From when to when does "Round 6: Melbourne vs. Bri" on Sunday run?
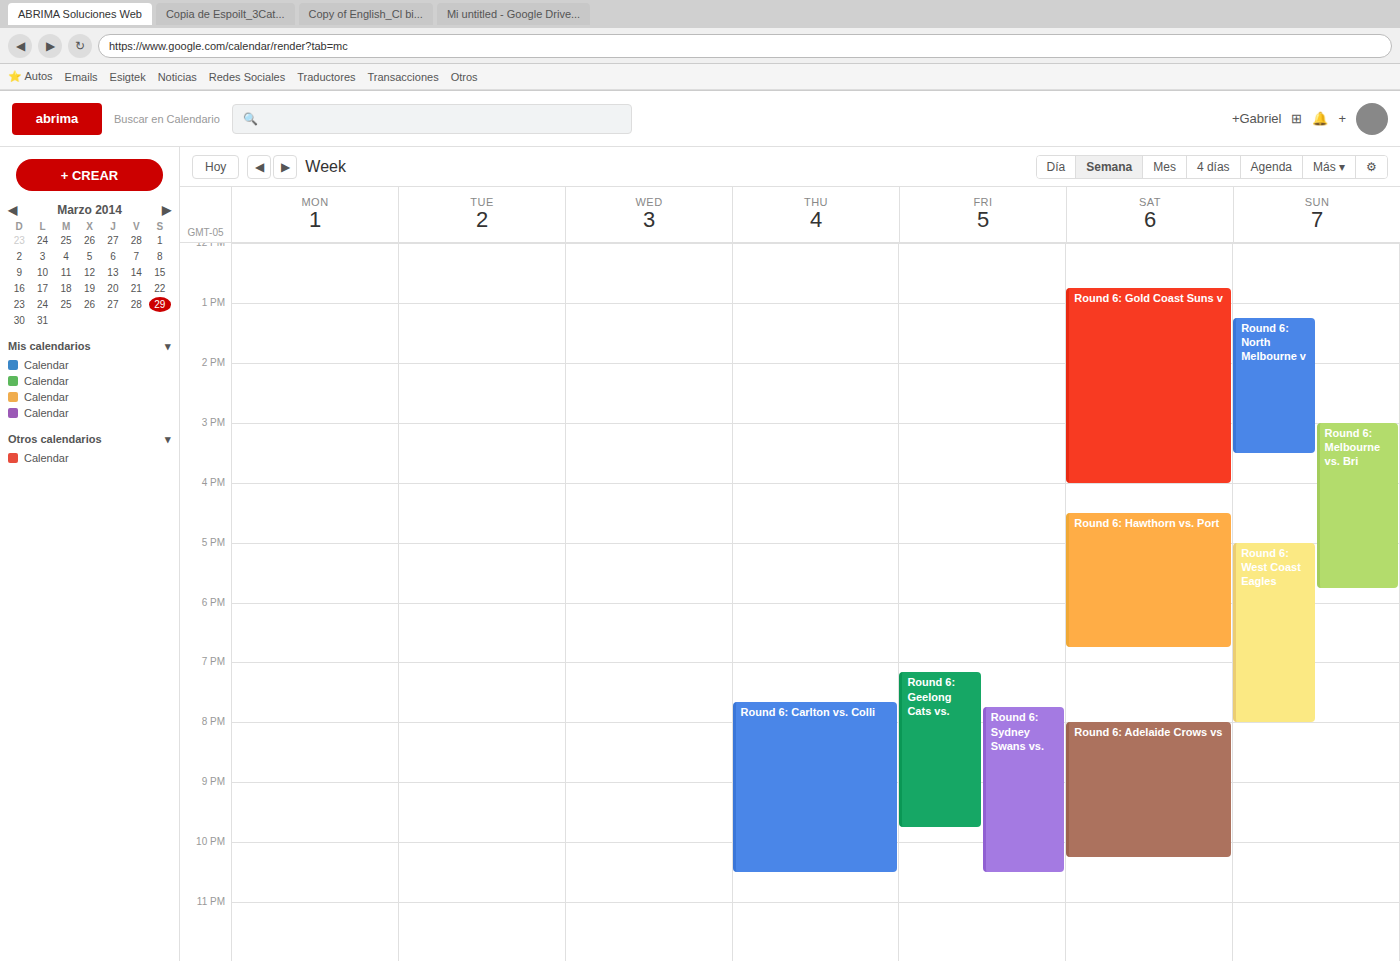
3:00 PM to 5:45 PM